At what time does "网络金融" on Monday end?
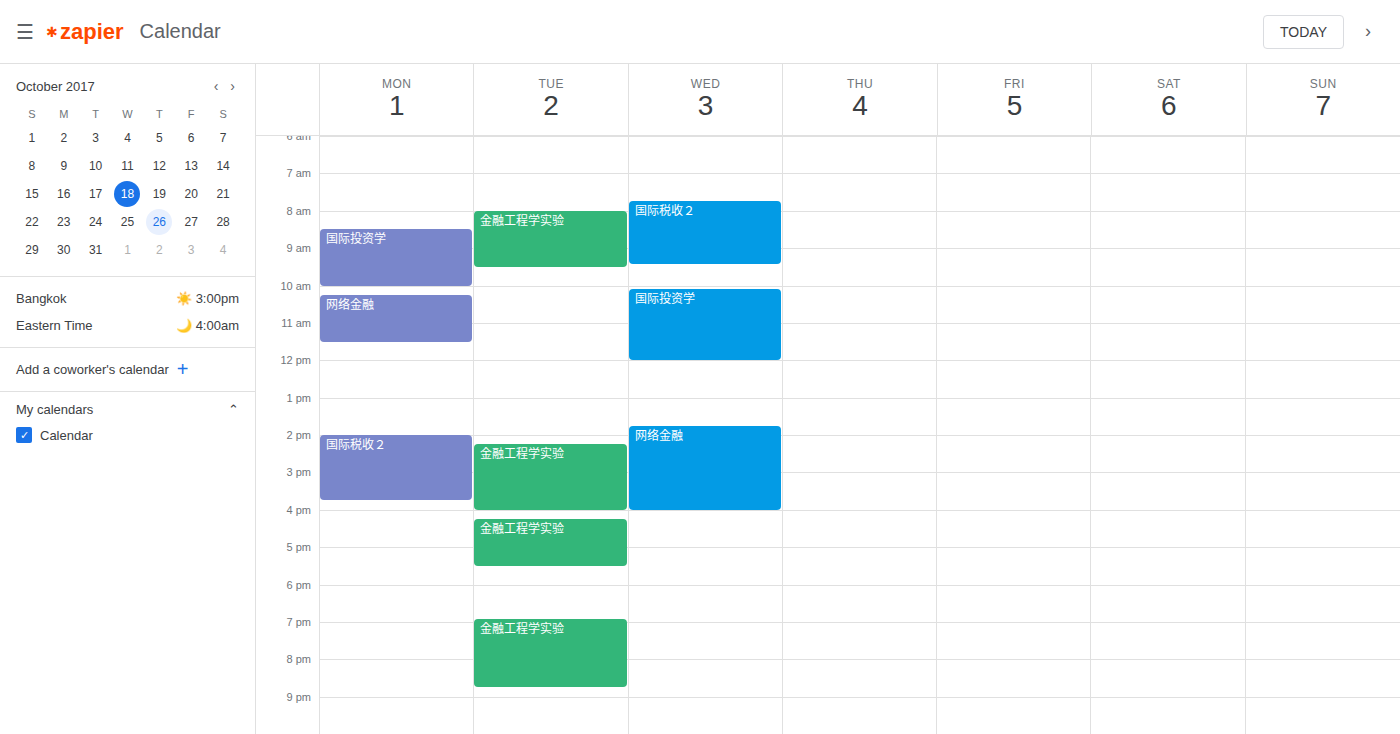
11:30 AM